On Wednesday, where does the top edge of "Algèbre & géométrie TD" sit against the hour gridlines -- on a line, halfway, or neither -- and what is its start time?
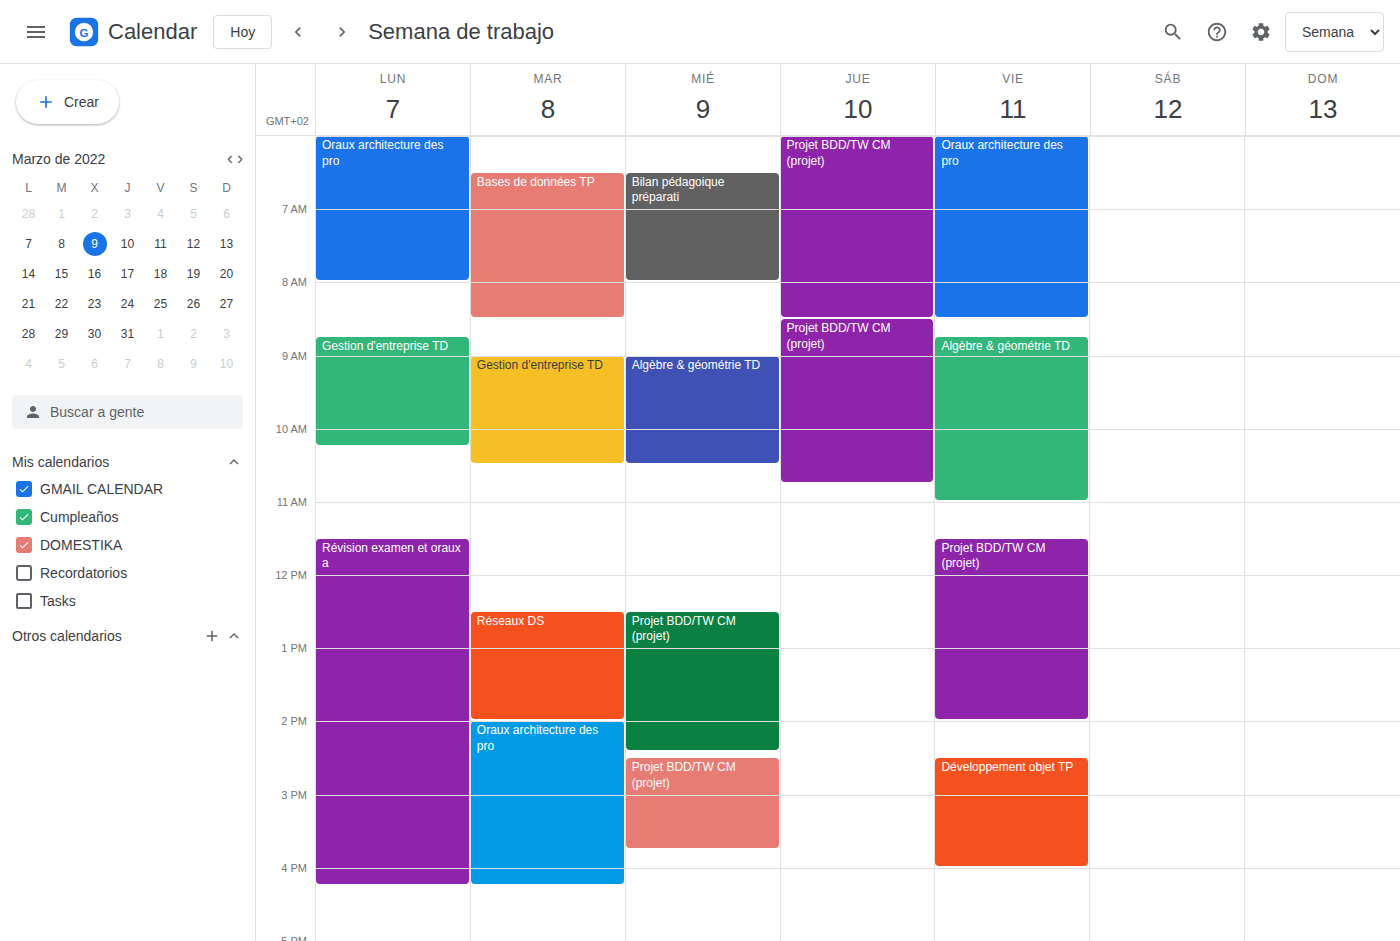
9:00 AM -- exactly on the 9 AM line.